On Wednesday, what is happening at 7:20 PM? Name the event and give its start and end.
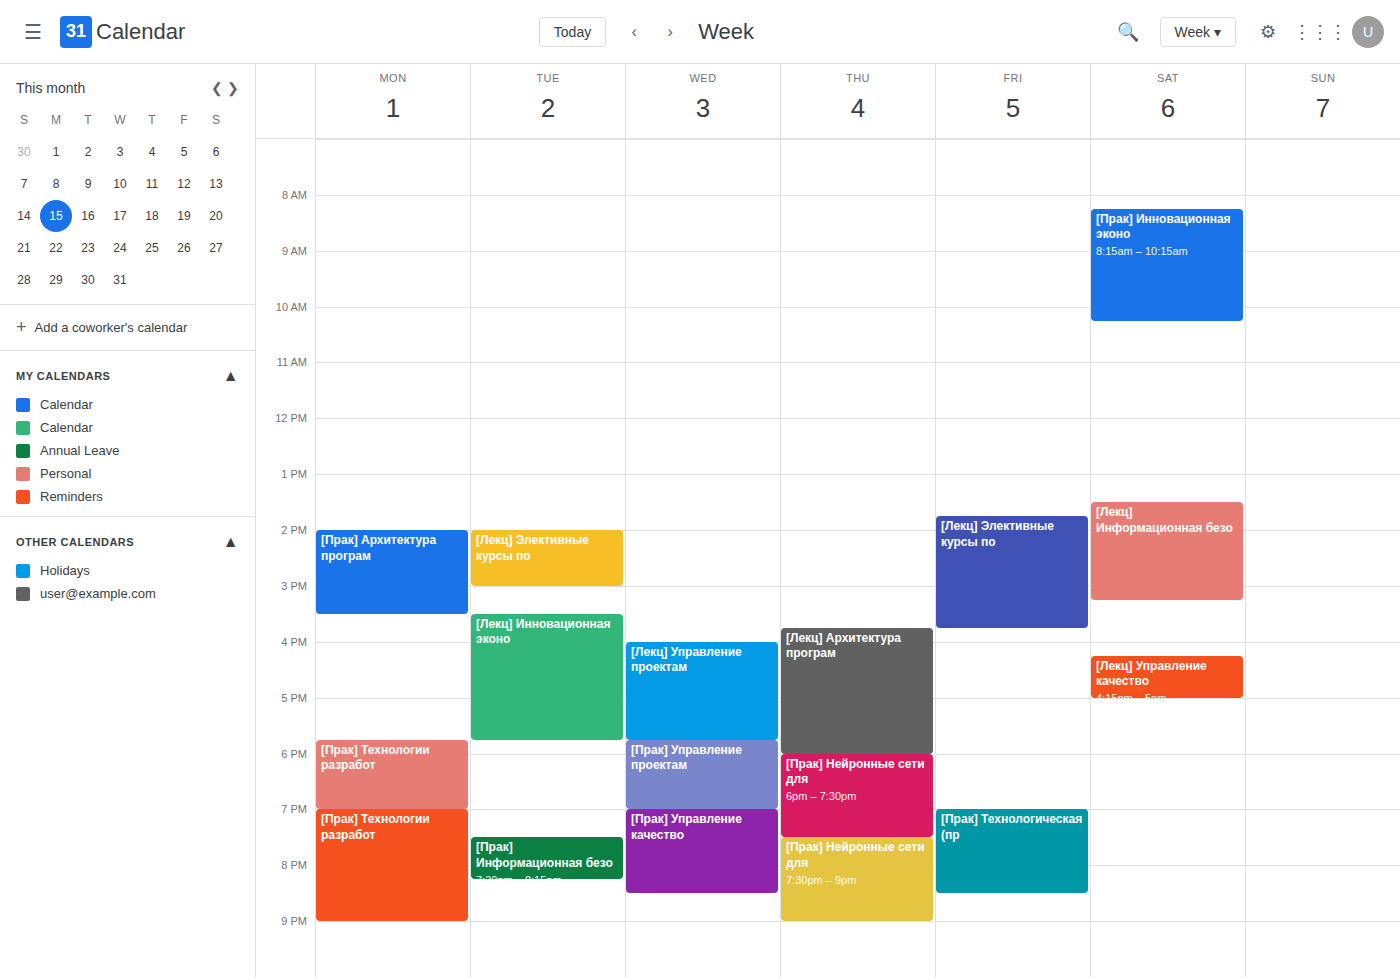
"[Прак] Управление качество", 7:00 PM to 8:30 PM